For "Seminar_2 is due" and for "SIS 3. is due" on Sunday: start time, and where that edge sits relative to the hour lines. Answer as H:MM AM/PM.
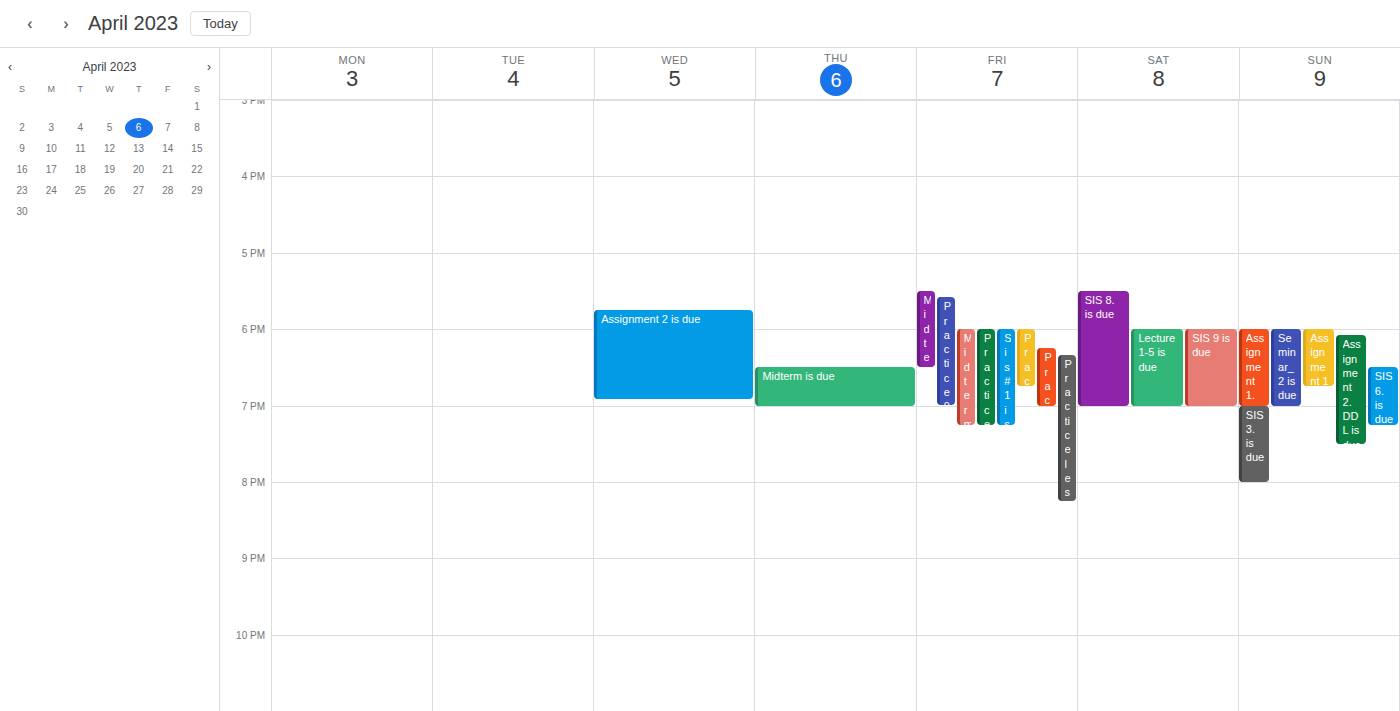
"Seminar_2 is due": 6:00 PM, exactly on the 6 PM line. "SIS 3. is due": 7:00 PM, exactly on the 7 PM line.